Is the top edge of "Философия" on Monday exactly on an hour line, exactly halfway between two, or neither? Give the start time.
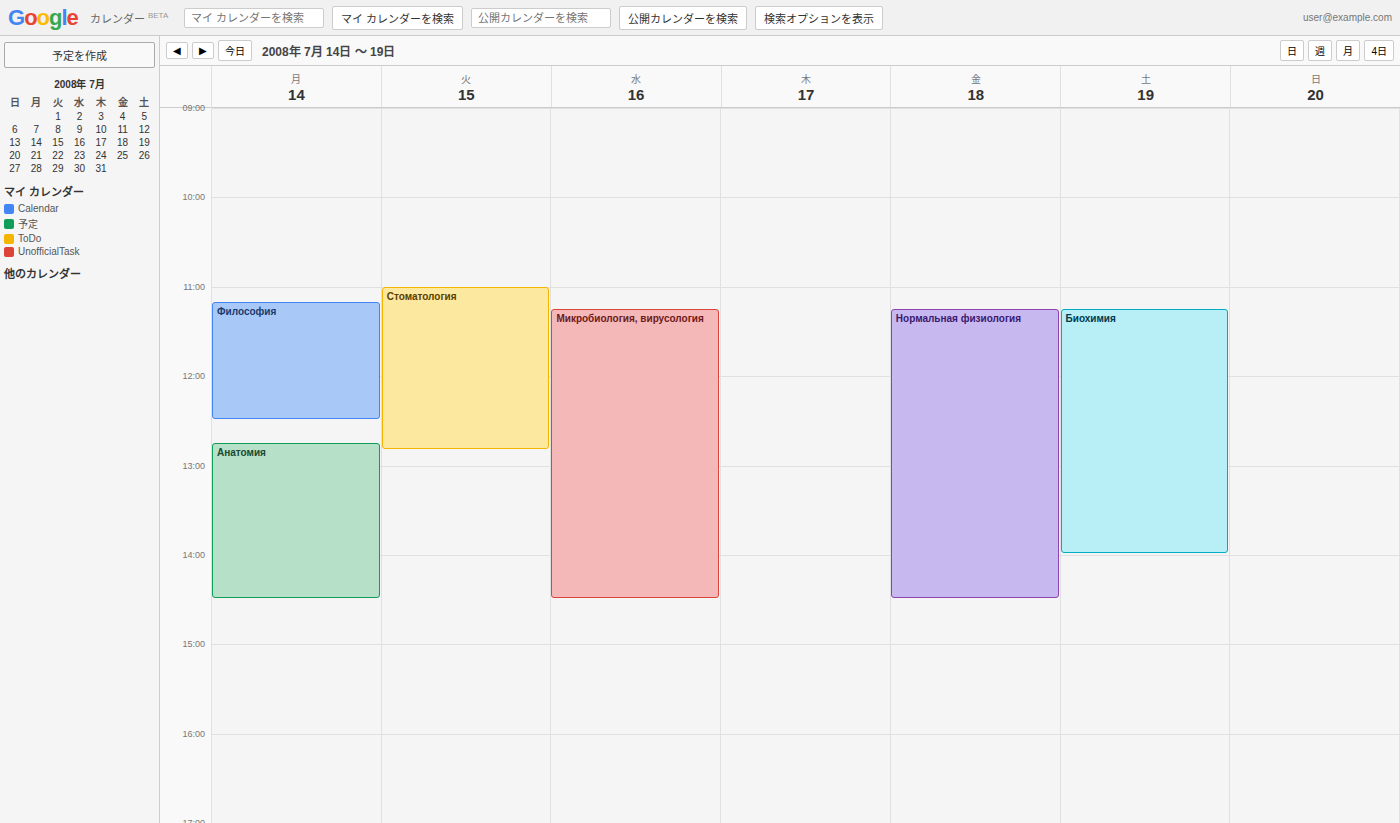
11:10 AM -- neither: 10 minutes below the 11 AM line and 50 minutes above the 12 PM line.